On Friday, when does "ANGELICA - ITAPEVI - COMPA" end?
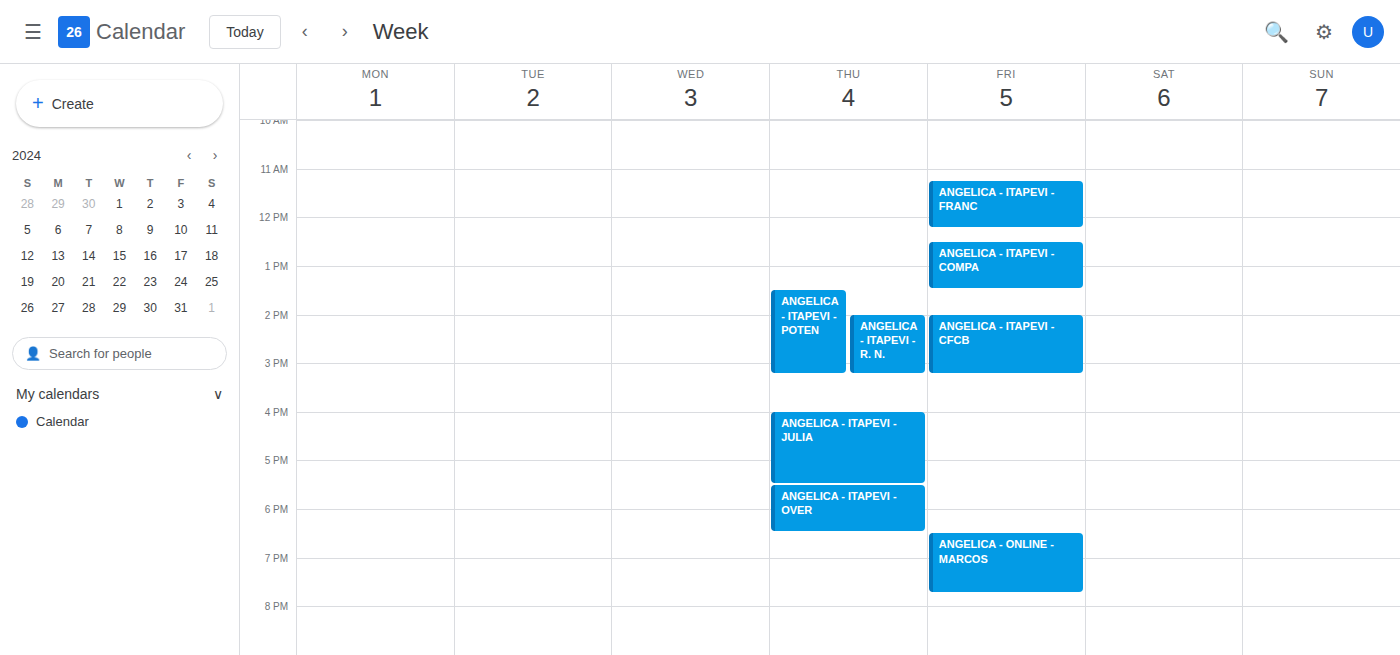
1:30 PM